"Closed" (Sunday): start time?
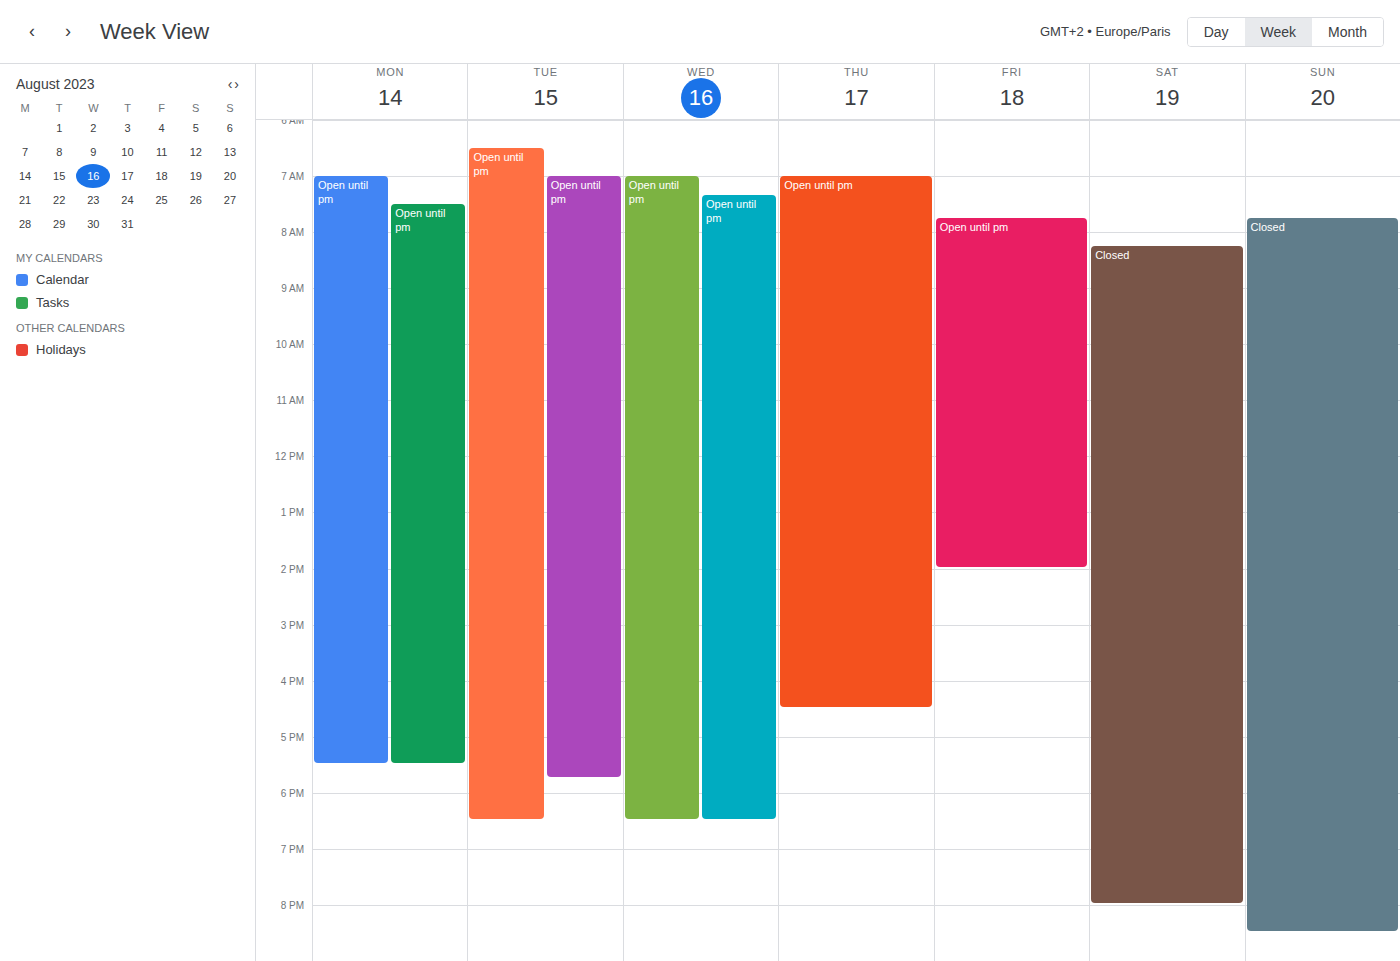
7:45 AM